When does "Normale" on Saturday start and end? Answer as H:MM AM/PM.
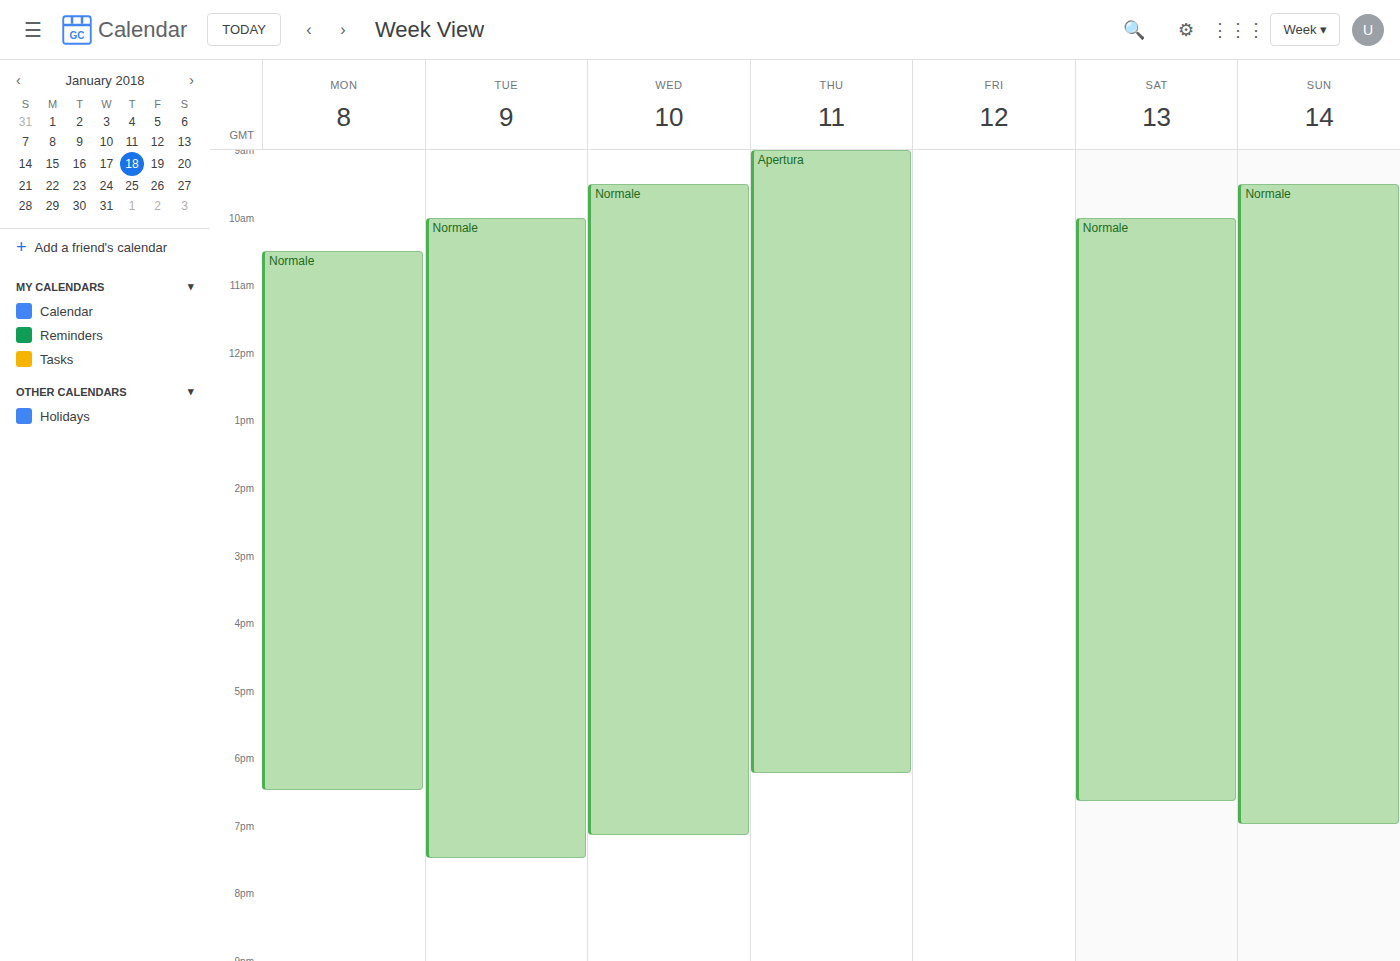
10:00 AM to 6:40 PM